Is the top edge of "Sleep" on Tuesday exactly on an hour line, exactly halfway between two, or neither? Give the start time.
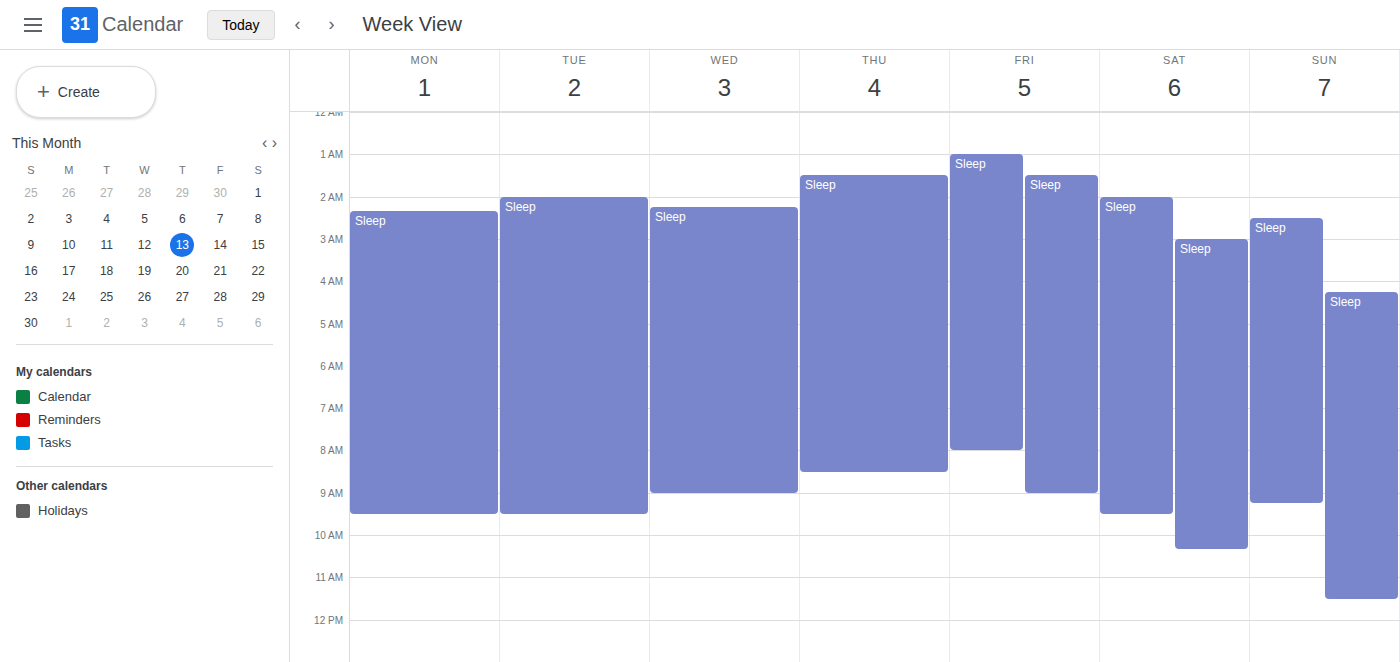
2:00 AM -- exactly on the 2 AM line.